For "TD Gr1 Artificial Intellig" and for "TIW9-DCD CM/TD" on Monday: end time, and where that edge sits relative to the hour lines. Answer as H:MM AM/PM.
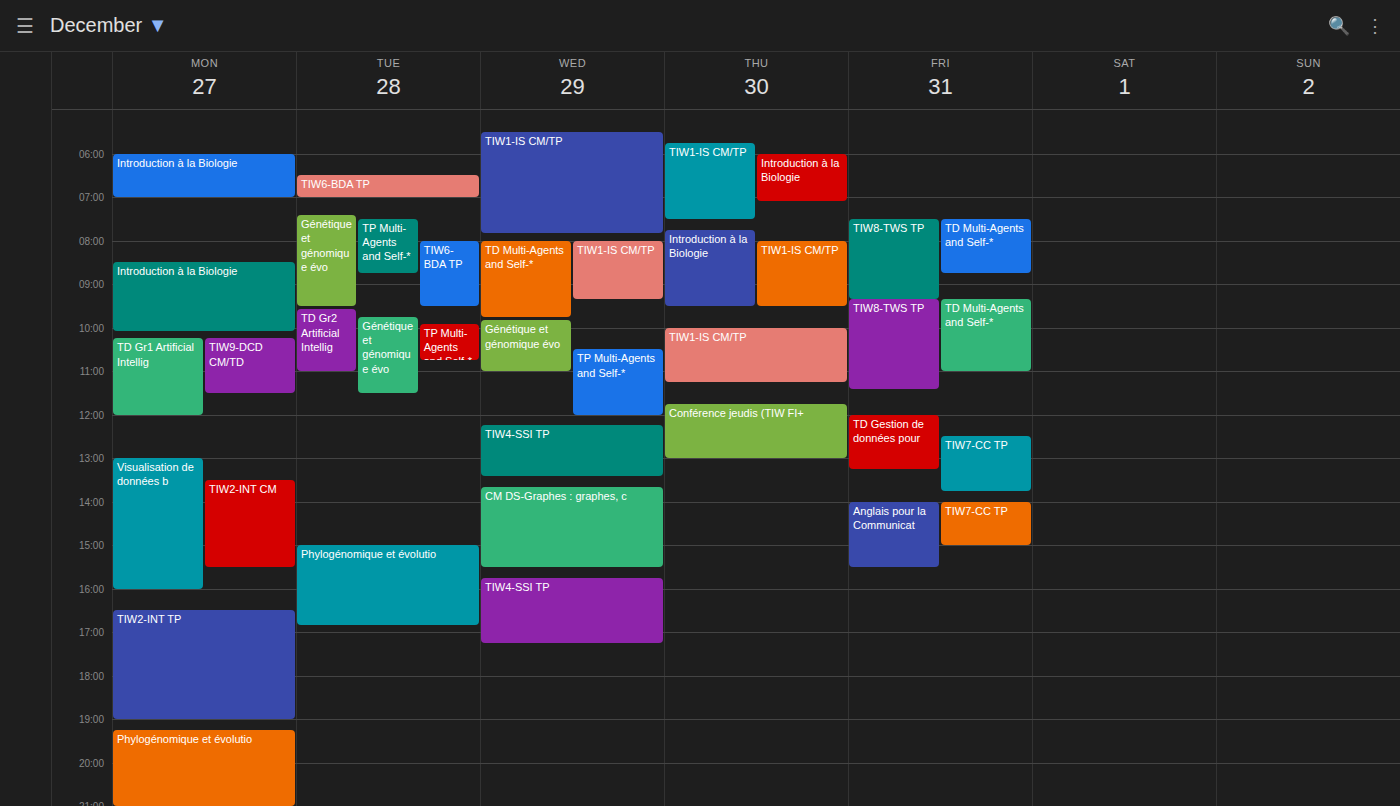
"TD Gr1 Artificial Intellig": 12:00 PM, exactly on the 12 PM line. "TIW9-DCD CM/TD": 11:30 AM, halfway between the 11 AM and 12 PM lines.